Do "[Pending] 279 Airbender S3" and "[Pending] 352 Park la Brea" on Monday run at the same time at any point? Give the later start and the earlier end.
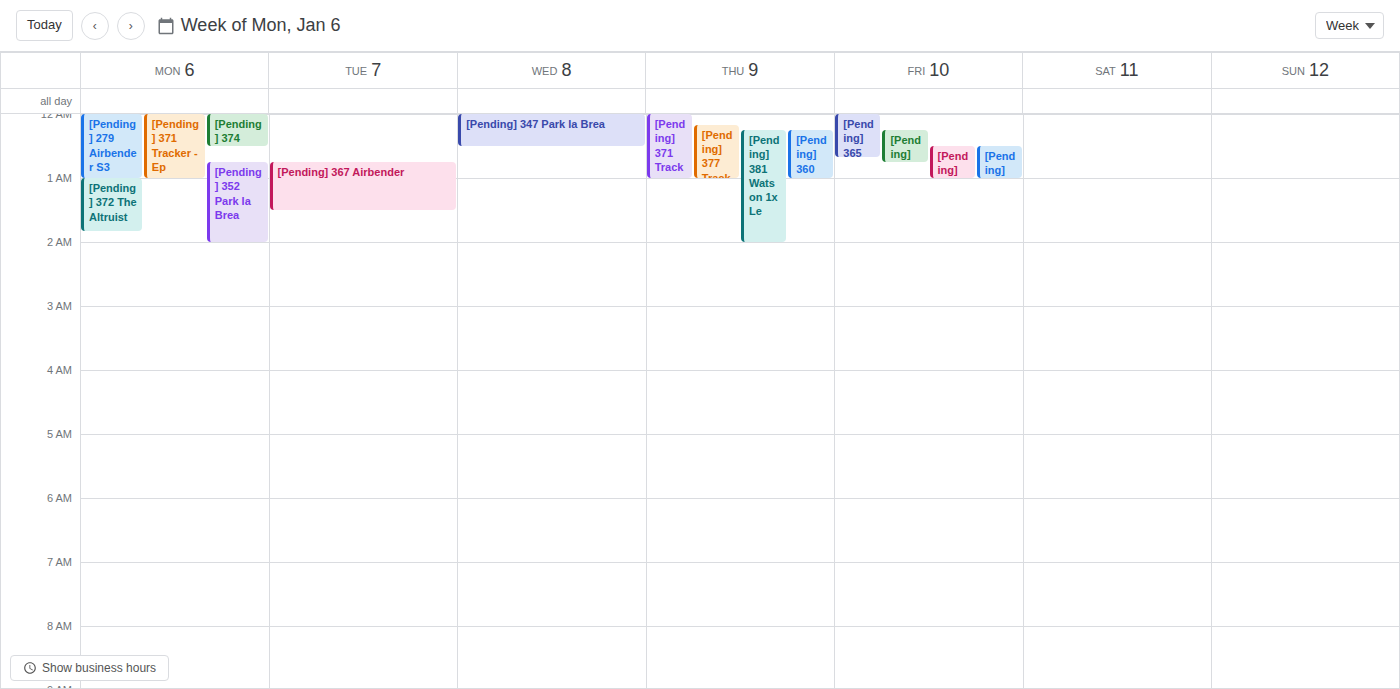
"[Pending] 352 Park la Brea" starts at 12:45 AM, before "[Pending] 279 Airbender S3" ends at 1:00 AM -- they overlap.